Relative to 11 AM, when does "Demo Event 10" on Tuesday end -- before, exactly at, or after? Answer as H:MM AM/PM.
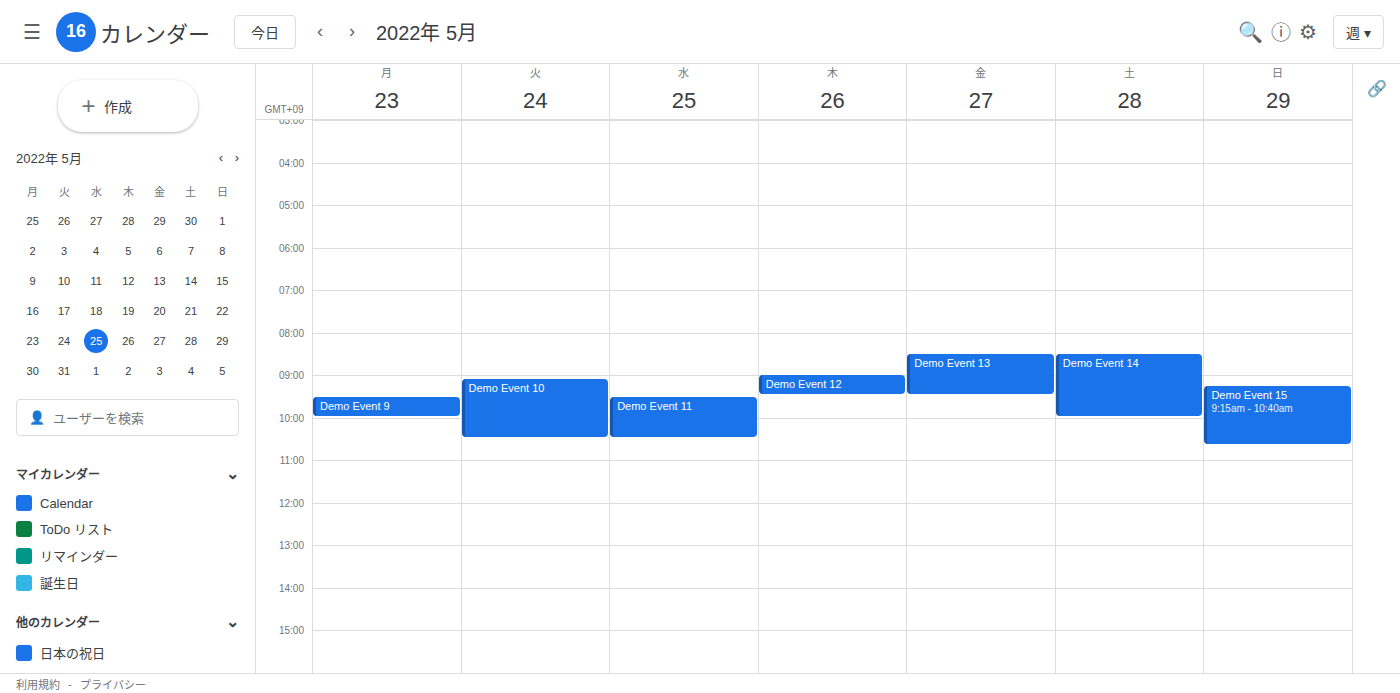
10:30 AM -- before 11 AM, 30 minutes above the 11 AM line.